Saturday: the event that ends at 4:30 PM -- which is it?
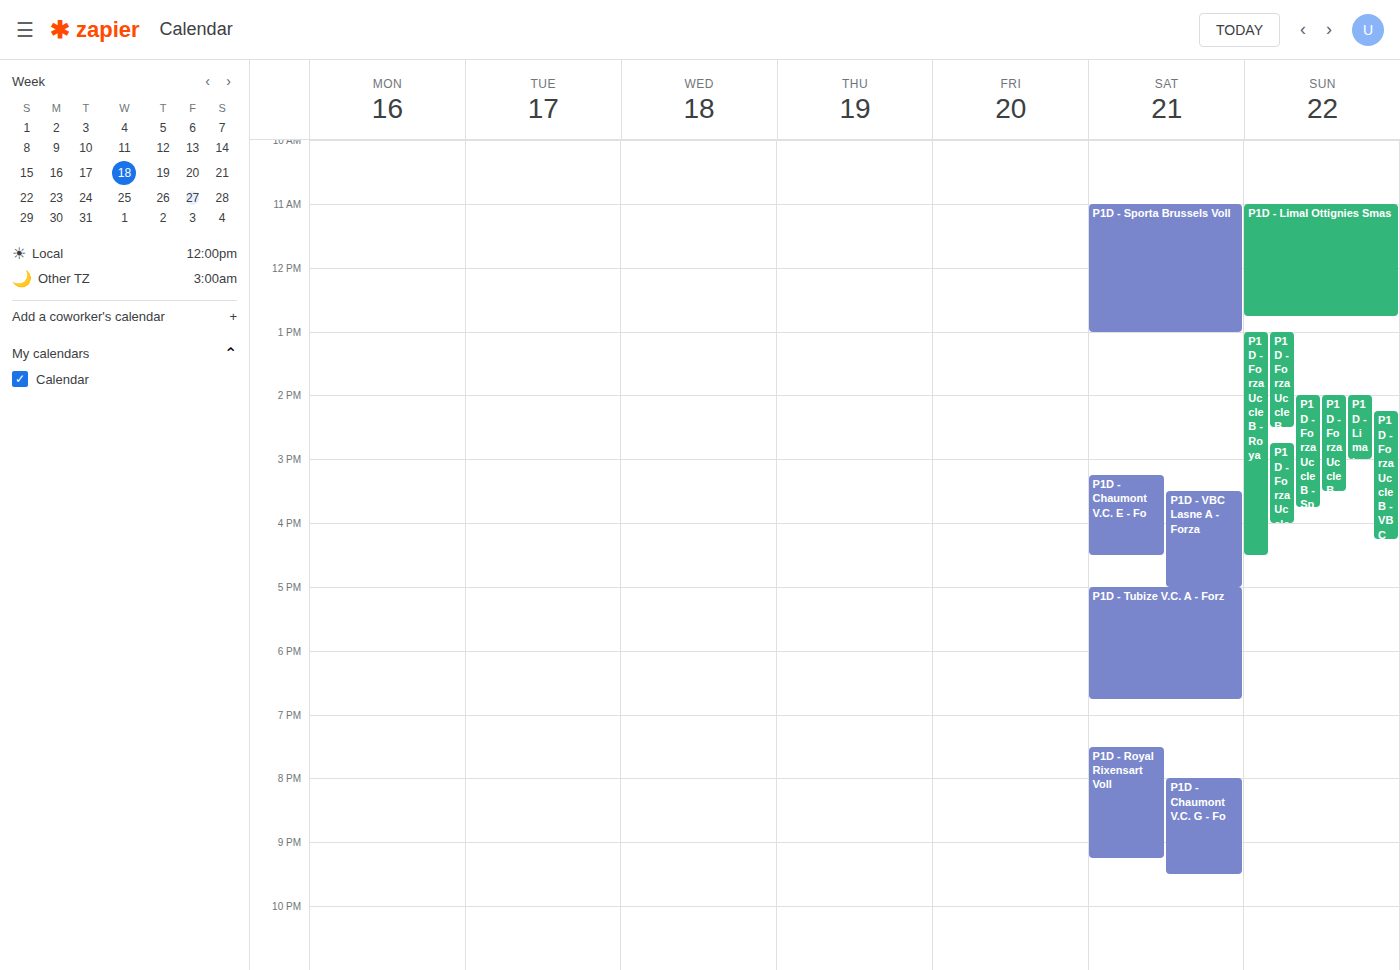
"P1D - Chaumont V.C. E - Fo"